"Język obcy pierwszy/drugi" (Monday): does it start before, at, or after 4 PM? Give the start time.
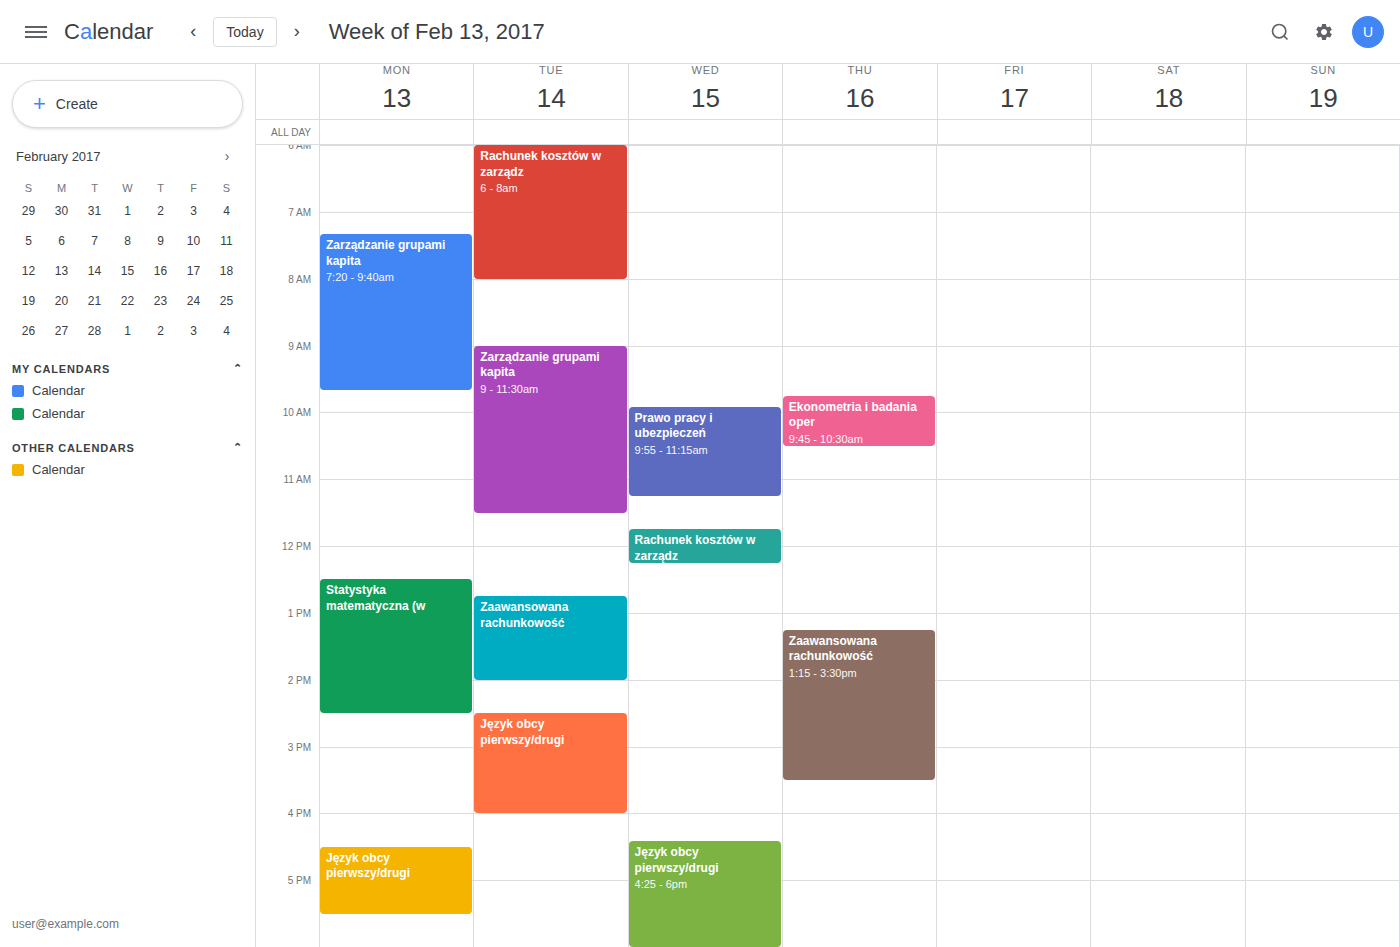
4:30 PM -- after 4 PM, 30 minutes below the 4 PM line.